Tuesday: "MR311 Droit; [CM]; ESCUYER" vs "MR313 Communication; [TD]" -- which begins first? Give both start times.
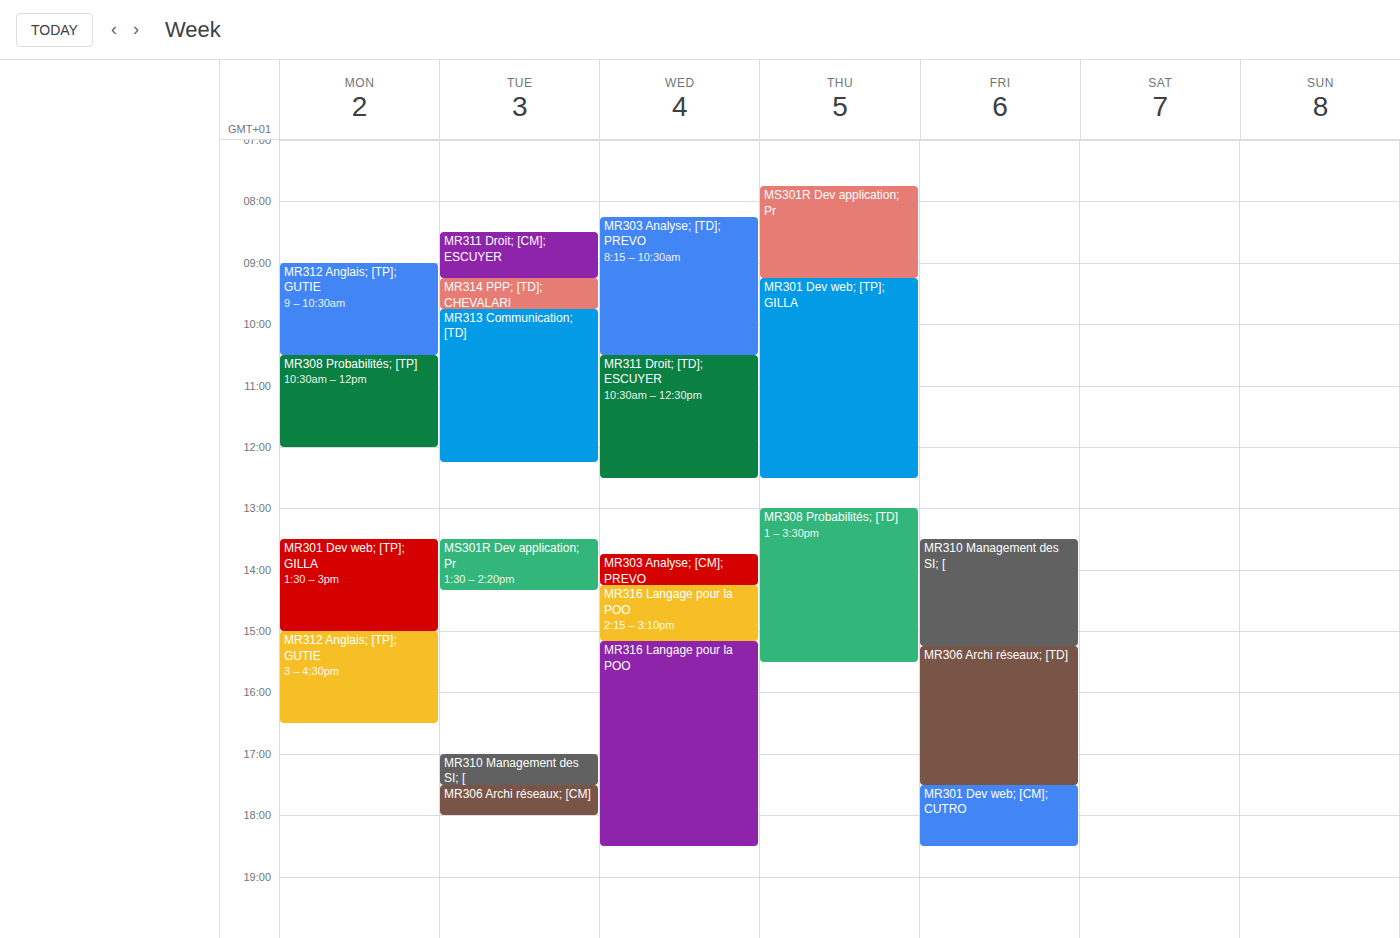
"MR311 Droit; [CM]; ESCUYER" 8:30 AM; "MR313 Communication; [TD]" 9:45 AM.